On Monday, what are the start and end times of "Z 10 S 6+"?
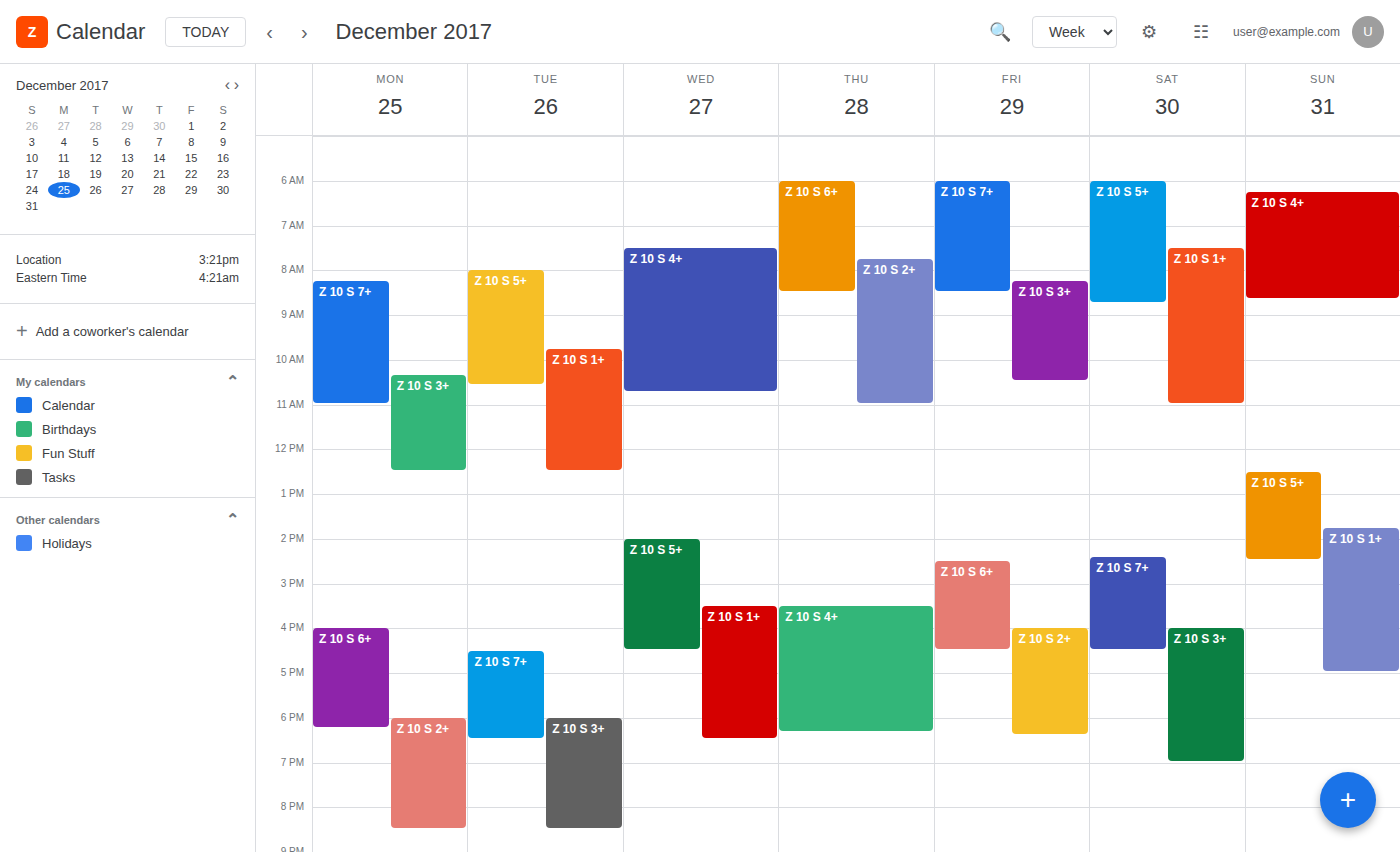
4:00 PM to 6:15 PM